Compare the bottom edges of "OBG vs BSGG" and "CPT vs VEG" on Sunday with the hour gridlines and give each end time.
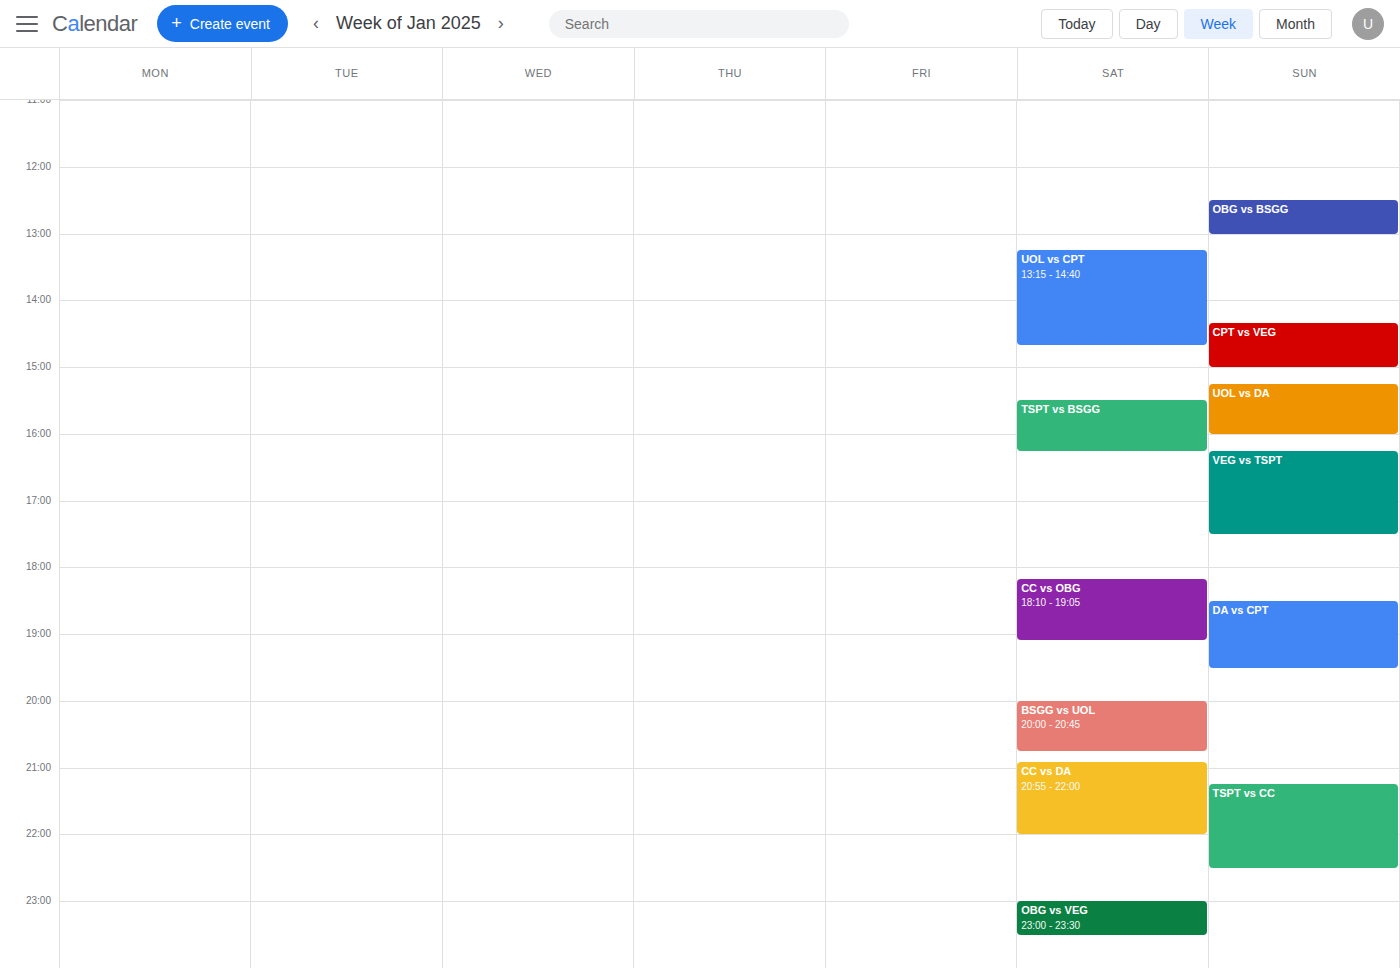
"OBG vs BSGG": 1:00 PM, exactly on the 1 PM line. "CPT vs VEG": 3:00 PM, exactly on the 3 PM line.